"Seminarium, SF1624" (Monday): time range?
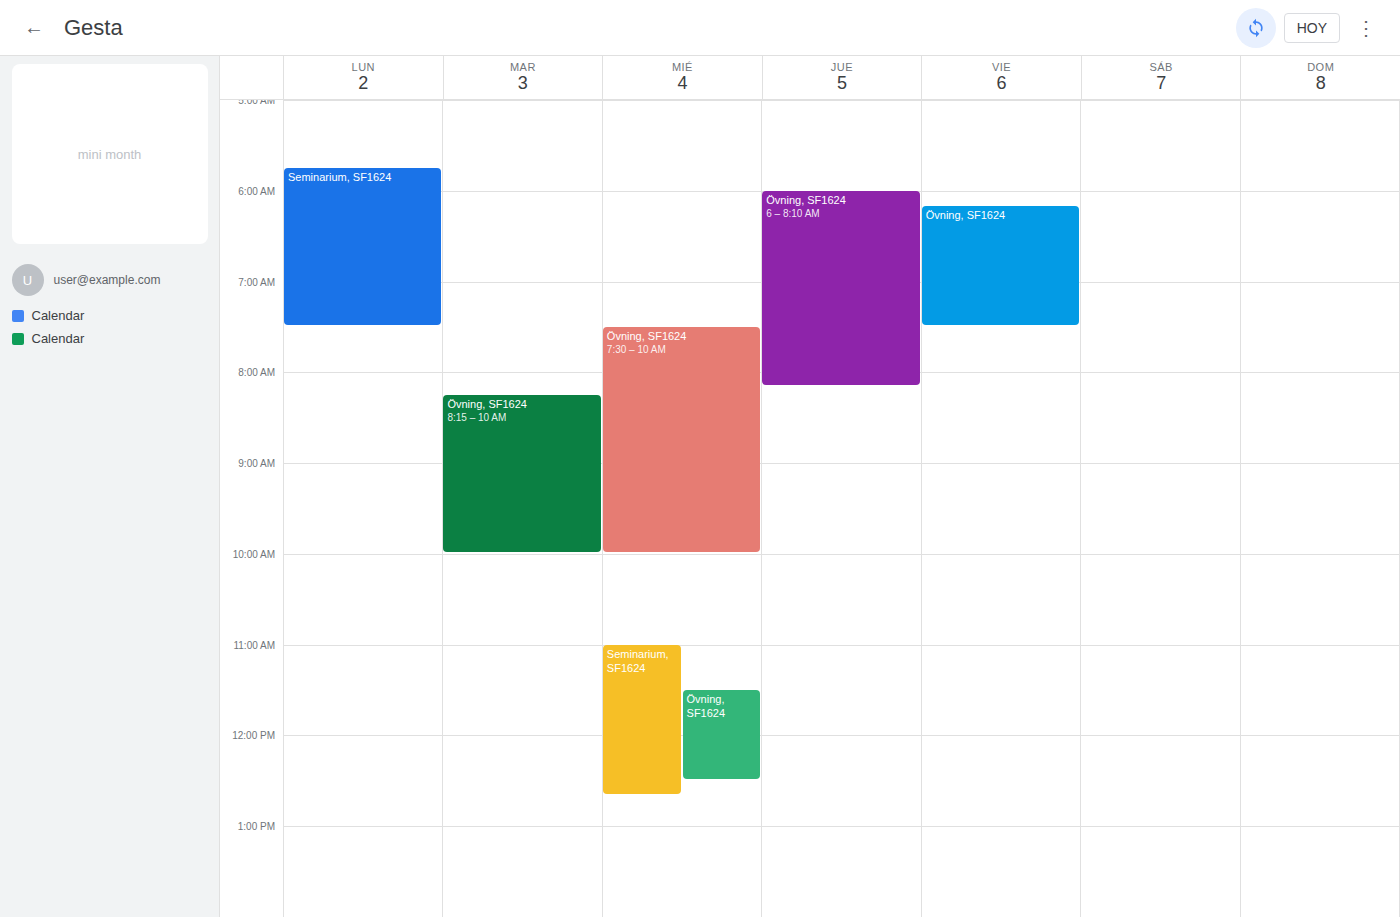
5:45 AM to 7:30 AM